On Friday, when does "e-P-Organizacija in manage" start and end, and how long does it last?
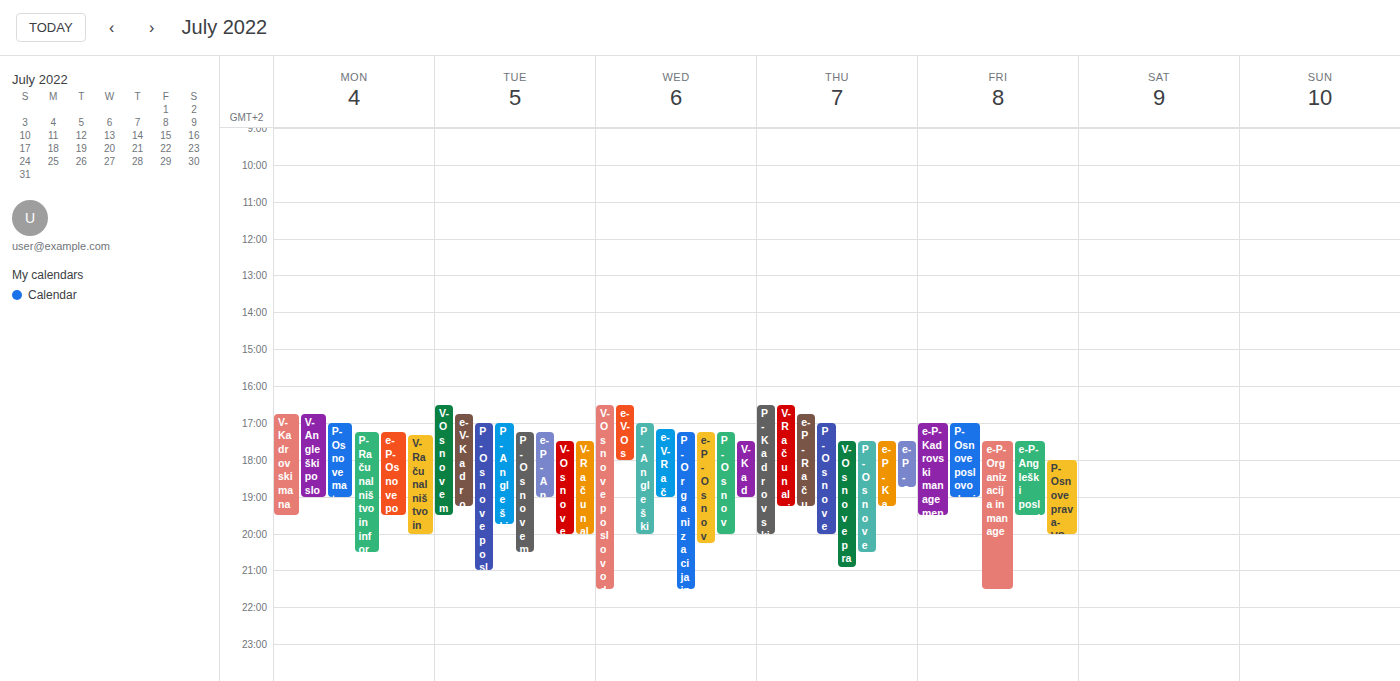
5:30 PM to 9:30 PM, 4 hours